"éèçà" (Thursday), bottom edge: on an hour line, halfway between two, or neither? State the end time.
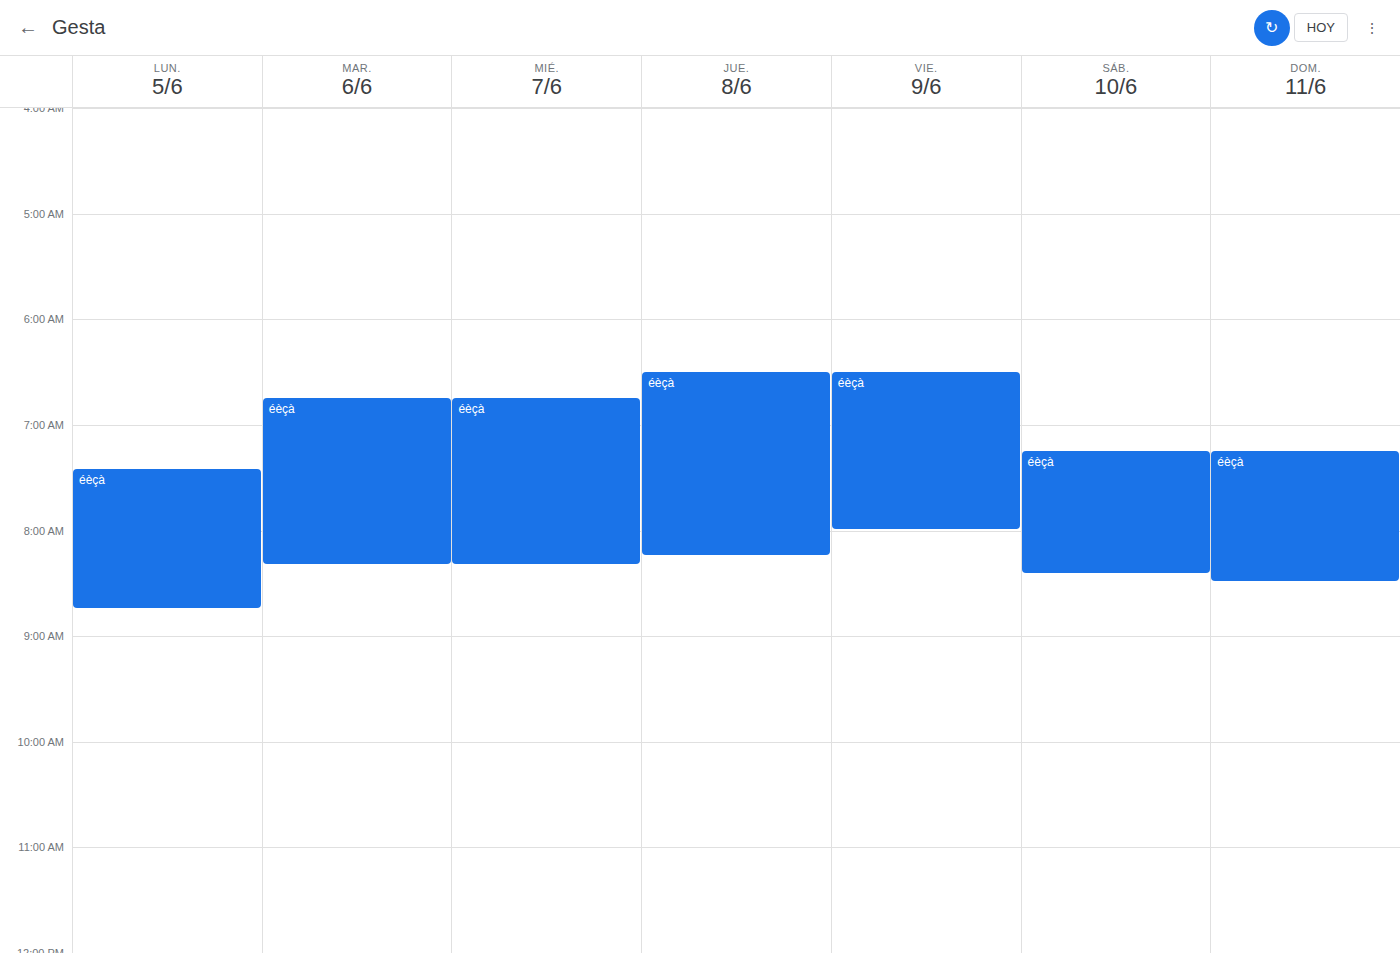
8:15 AM -- neither: a quarter of the way from the 8 AM line to the 9 AM line.